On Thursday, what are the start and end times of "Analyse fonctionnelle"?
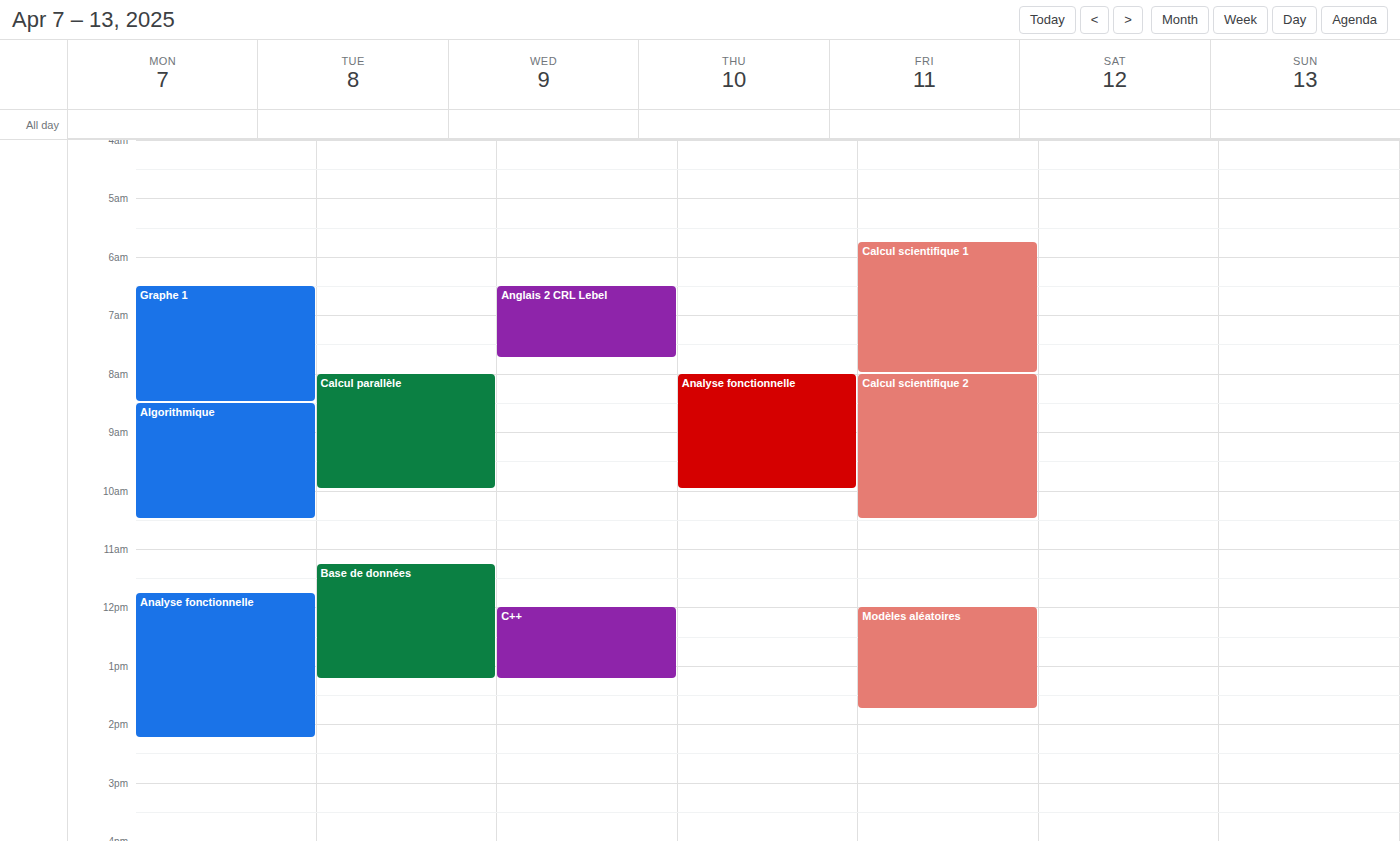
8:00 AM to 10:00 AM